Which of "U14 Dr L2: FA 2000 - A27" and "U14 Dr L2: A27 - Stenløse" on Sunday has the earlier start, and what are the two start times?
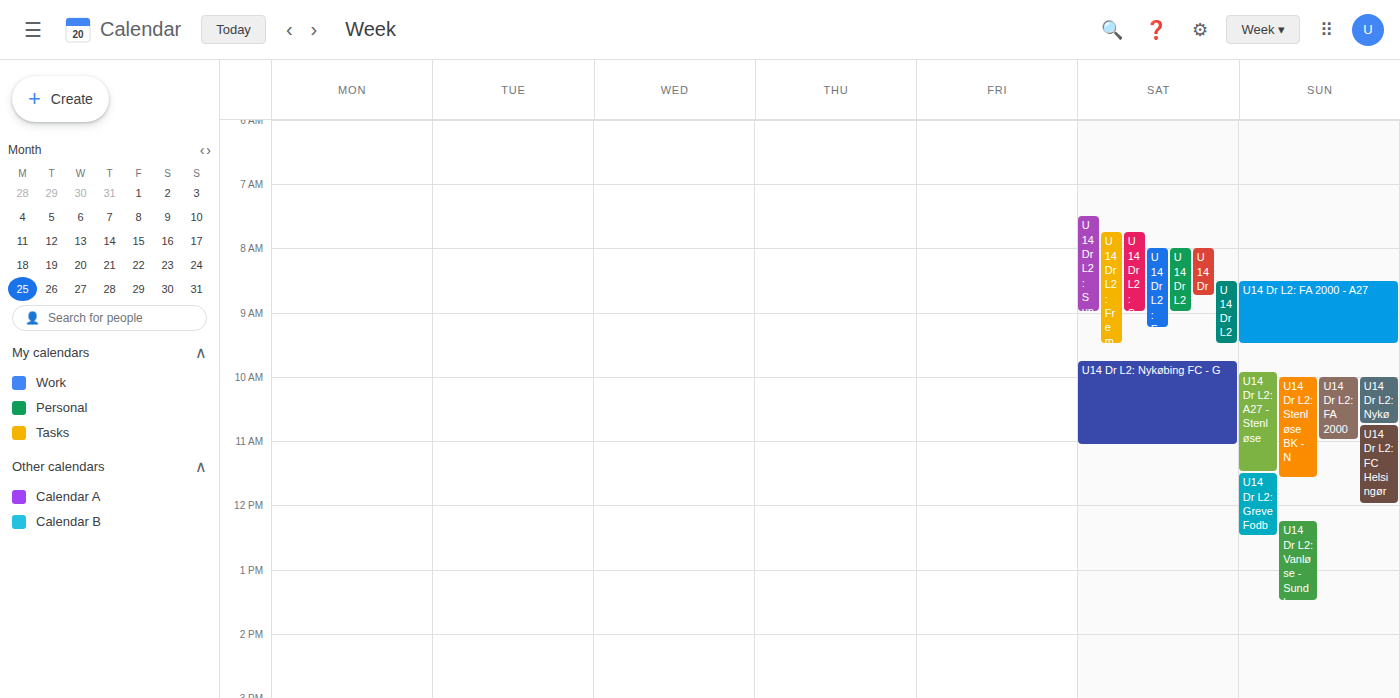
"U14 Dr L2: FA 2000 - A27" 8:30 AM; "U14 Dr L2: A27 - Stenløse" 9:55 AM.